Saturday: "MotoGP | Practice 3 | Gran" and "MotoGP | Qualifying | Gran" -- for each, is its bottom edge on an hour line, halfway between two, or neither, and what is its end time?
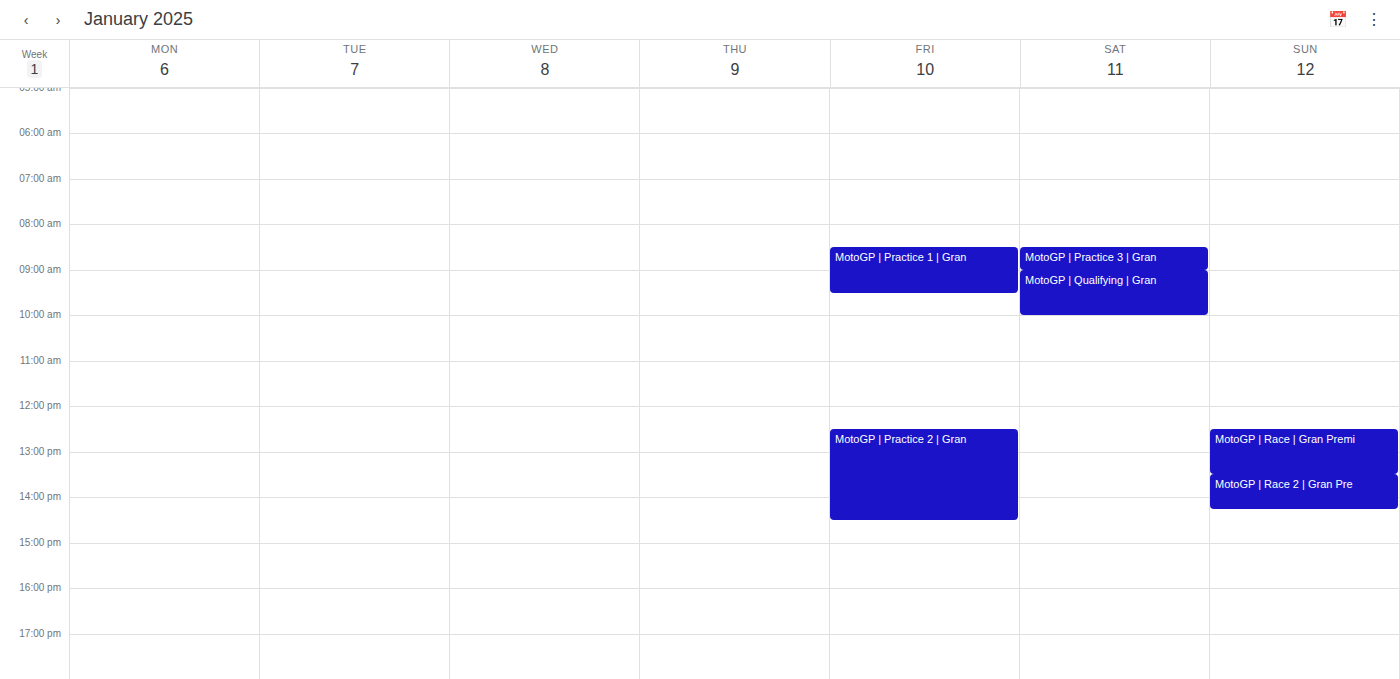
"MotoGP | Practice 3 | Gran": 9:00 AM, exactly on the 9 AM line. "MotoGP | Qualifying | Gran": 10:00 AM, exactly on the 10 AM line.